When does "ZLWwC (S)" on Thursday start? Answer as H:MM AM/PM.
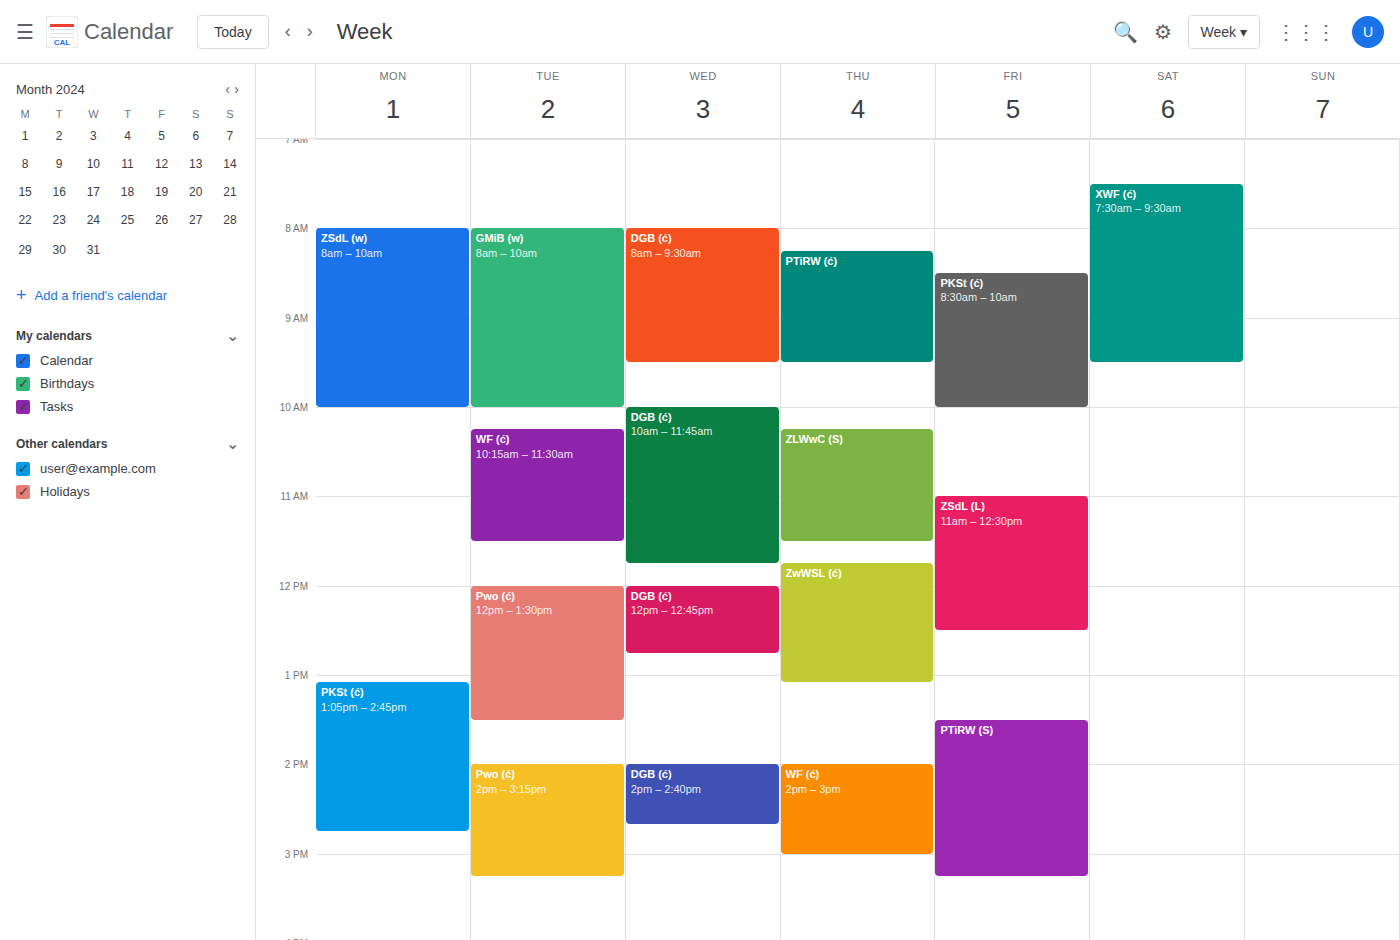
10:15 AM